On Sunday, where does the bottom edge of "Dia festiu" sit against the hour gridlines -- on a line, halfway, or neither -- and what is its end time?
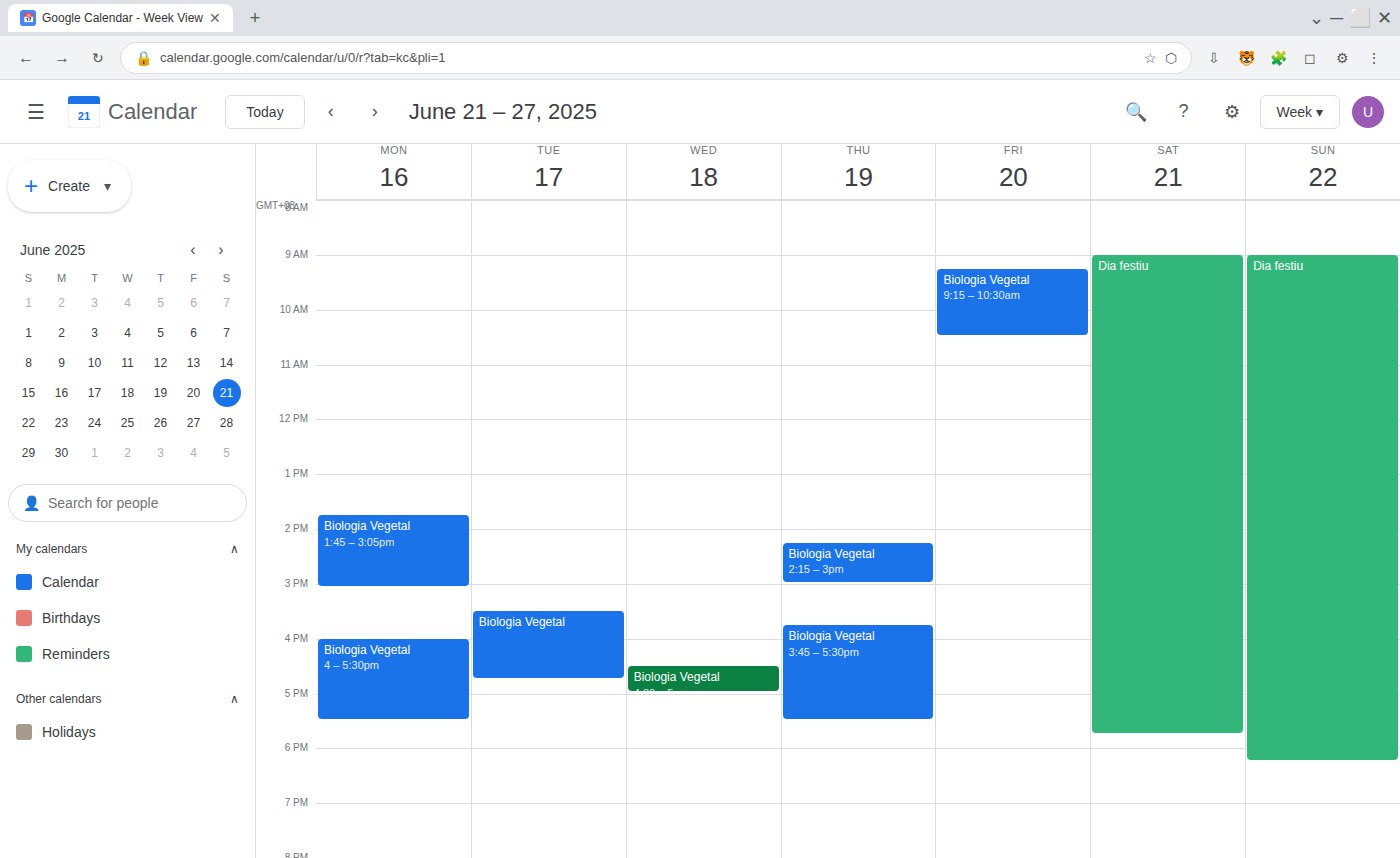
6:15 PM -- neither: a quarter of the way from the 6 PM line to the 7 PM line.